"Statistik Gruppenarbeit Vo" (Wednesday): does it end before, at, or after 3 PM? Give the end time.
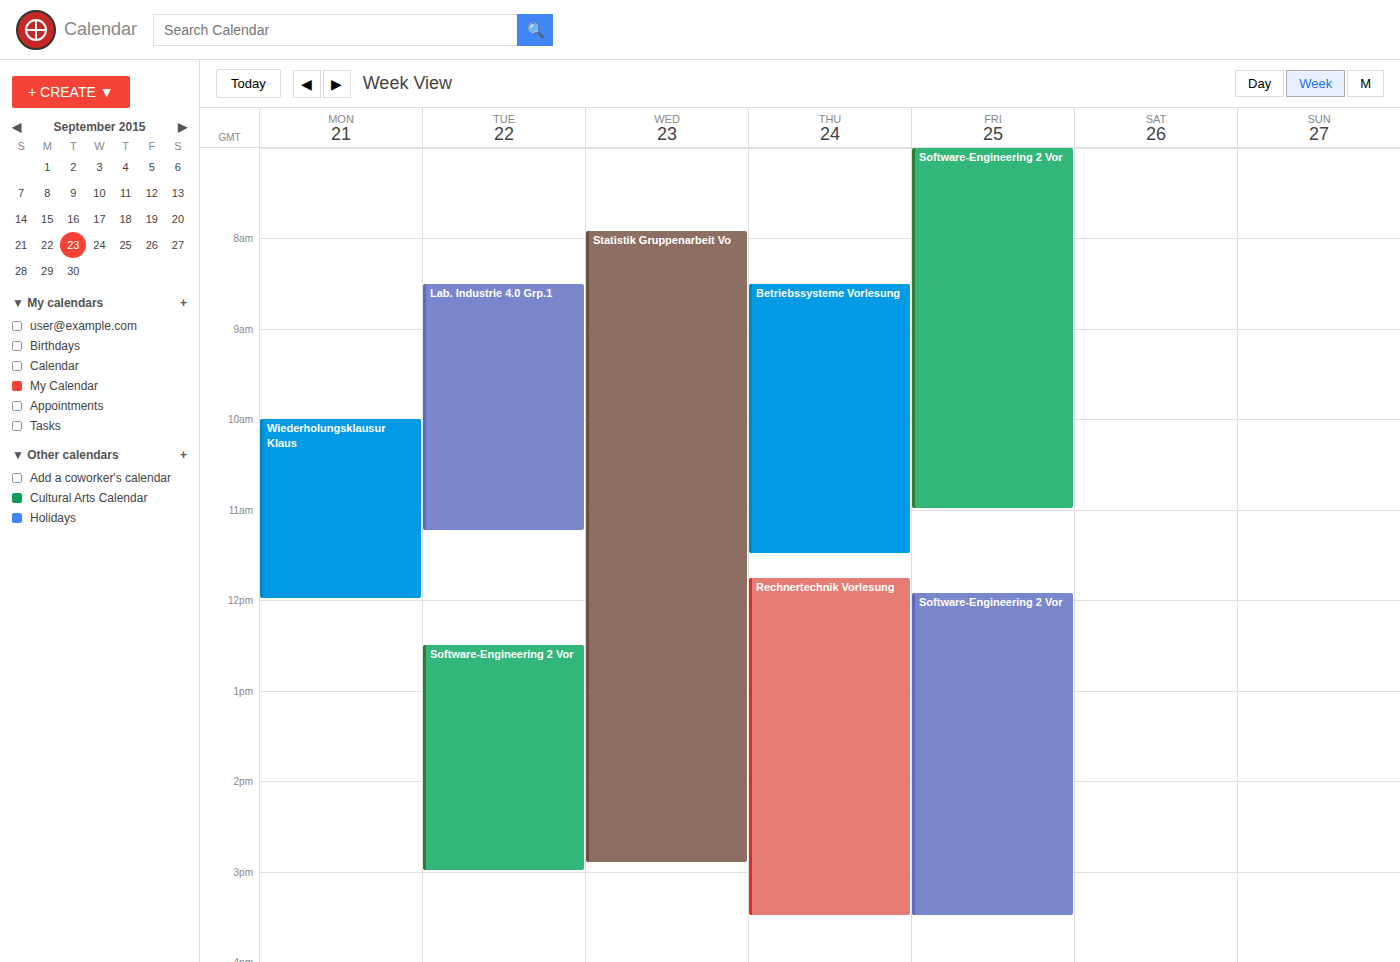
2:55 PM -- before 3 PM, 5 minutes above the 3 PM line.